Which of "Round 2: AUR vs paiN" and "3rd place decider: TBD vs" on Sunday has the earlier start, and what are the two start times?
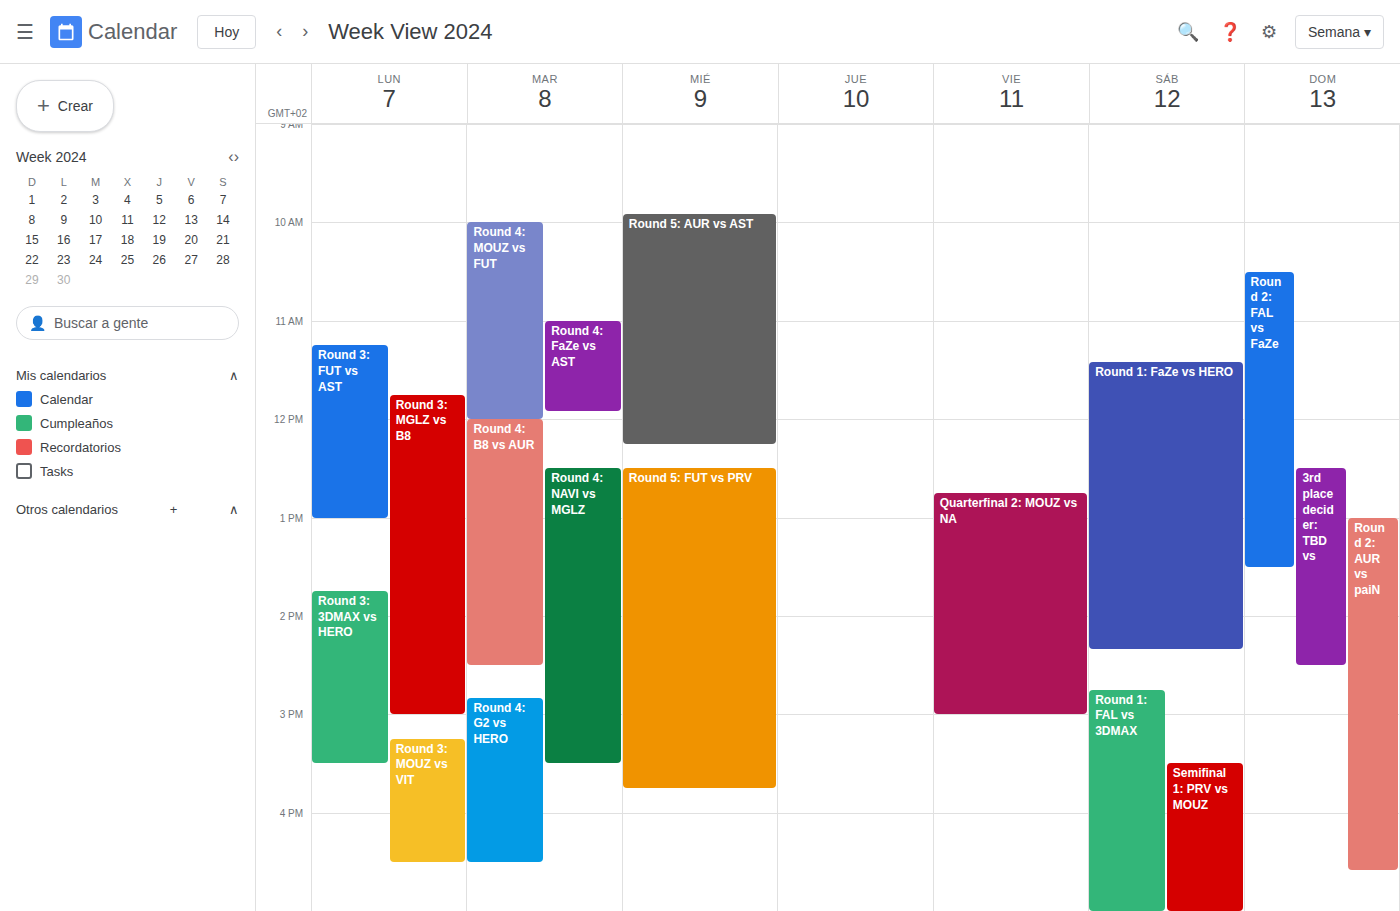
"3rd place decider: TBD vs" 12:30 PM; "Round 2: AUR vs paiN" 1:00 PM.